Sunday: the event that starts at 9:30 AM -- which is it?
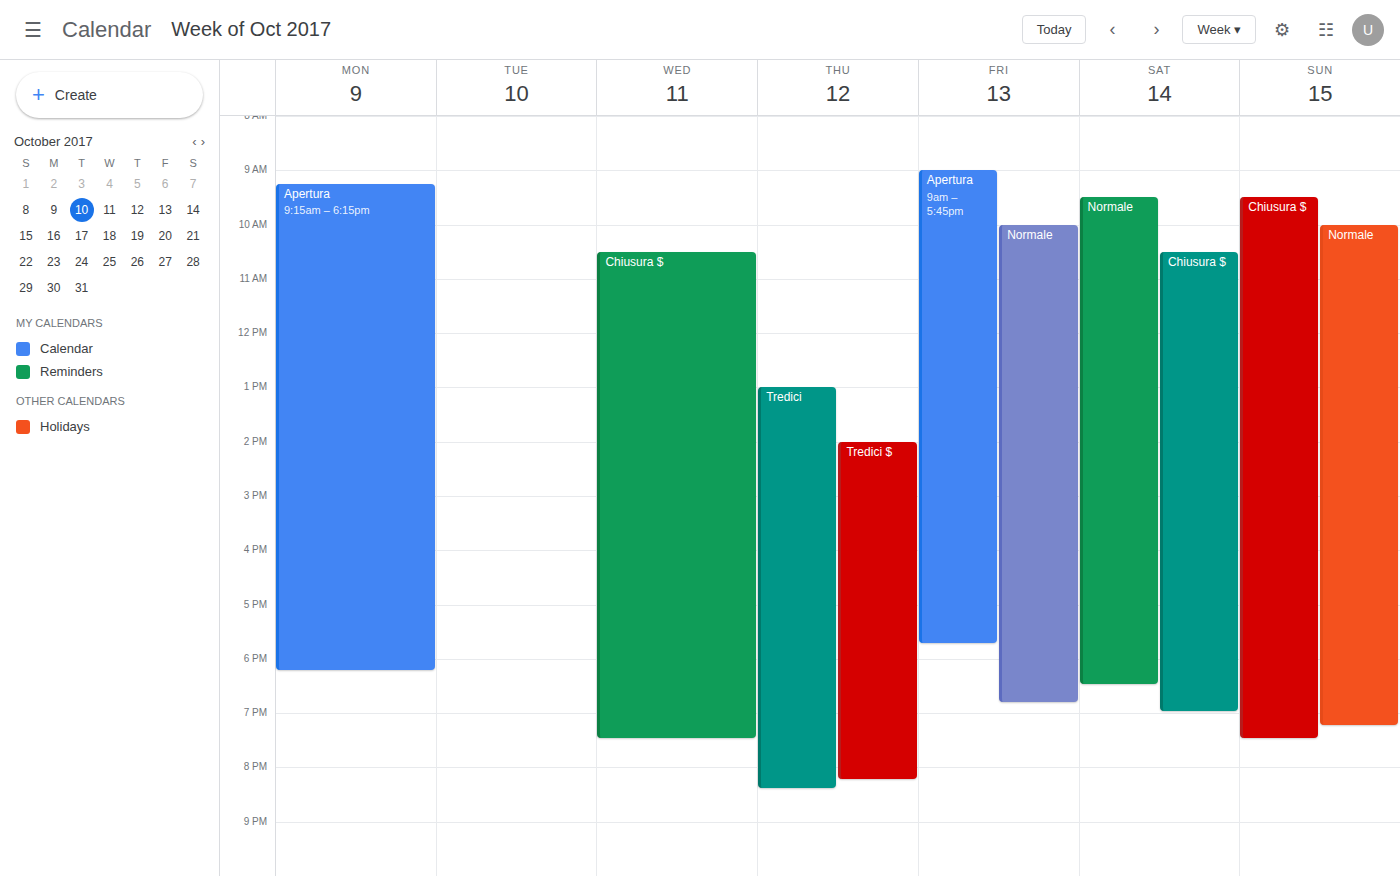
"Chiusura $"